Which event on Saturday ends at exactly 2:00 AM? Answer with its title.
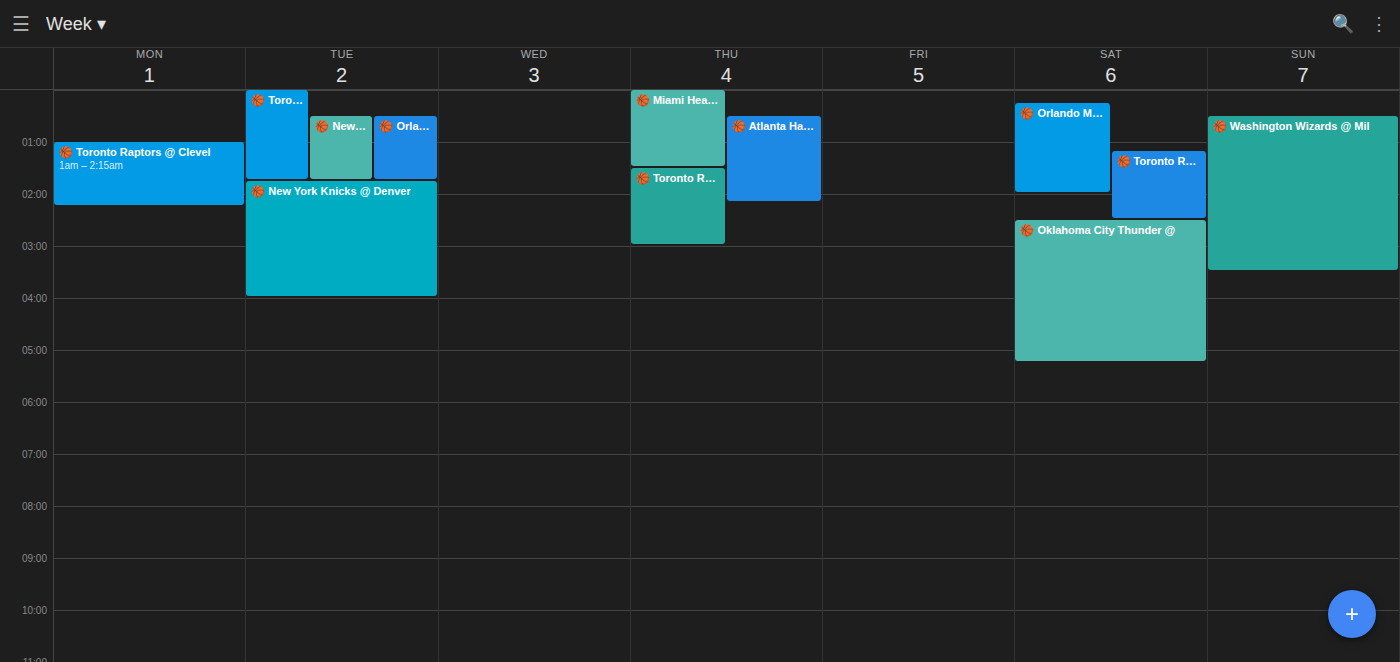
"🏀 Orlando Magic @ Brooklyn"